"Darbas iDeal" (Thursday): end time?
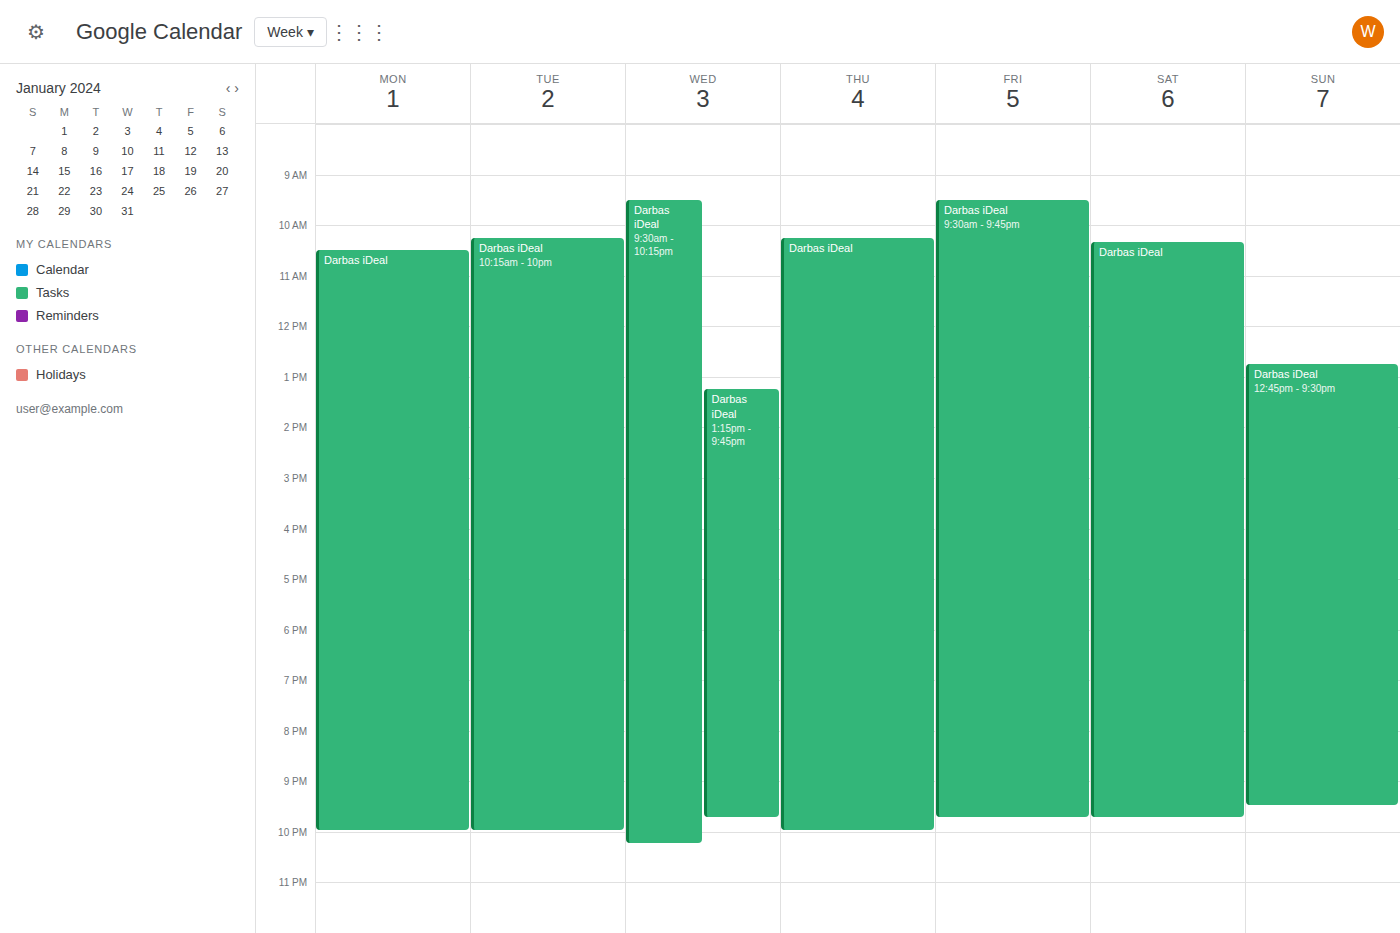
10:00 PM